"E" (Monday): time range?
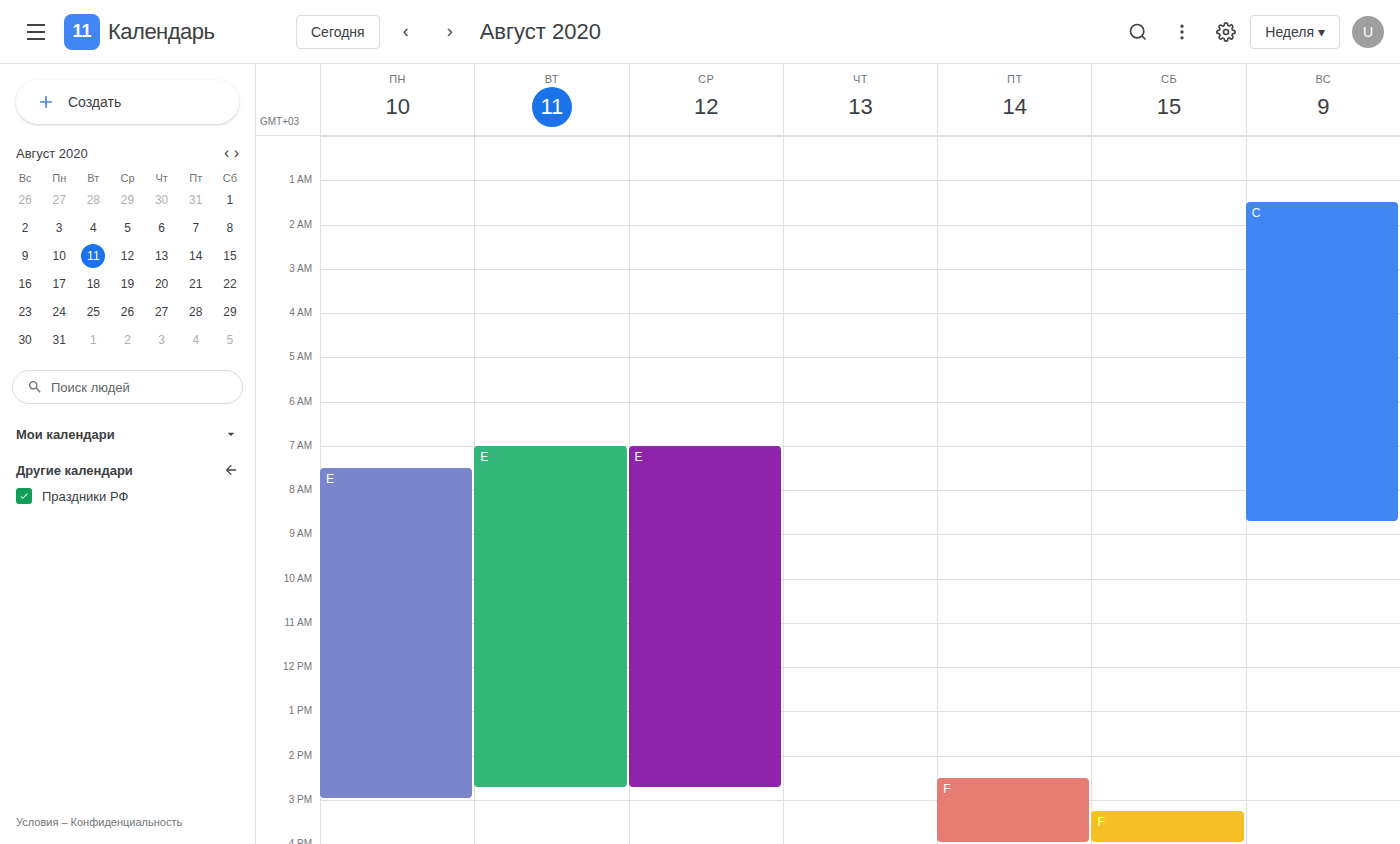
7:30 AM to 3:00 PM